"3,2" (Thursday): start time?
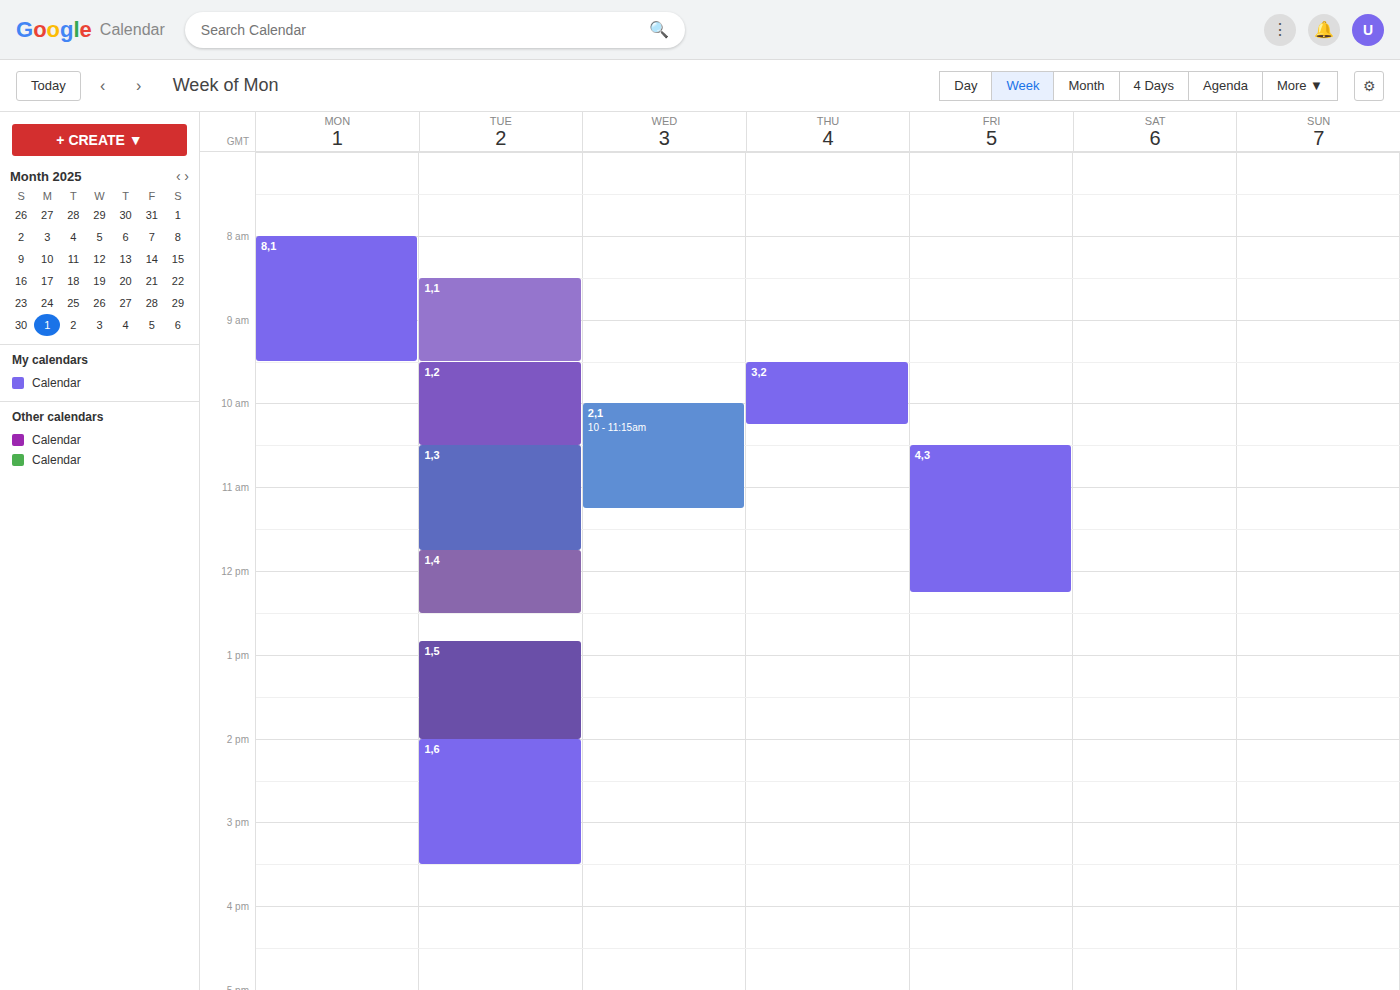
9:30 AM